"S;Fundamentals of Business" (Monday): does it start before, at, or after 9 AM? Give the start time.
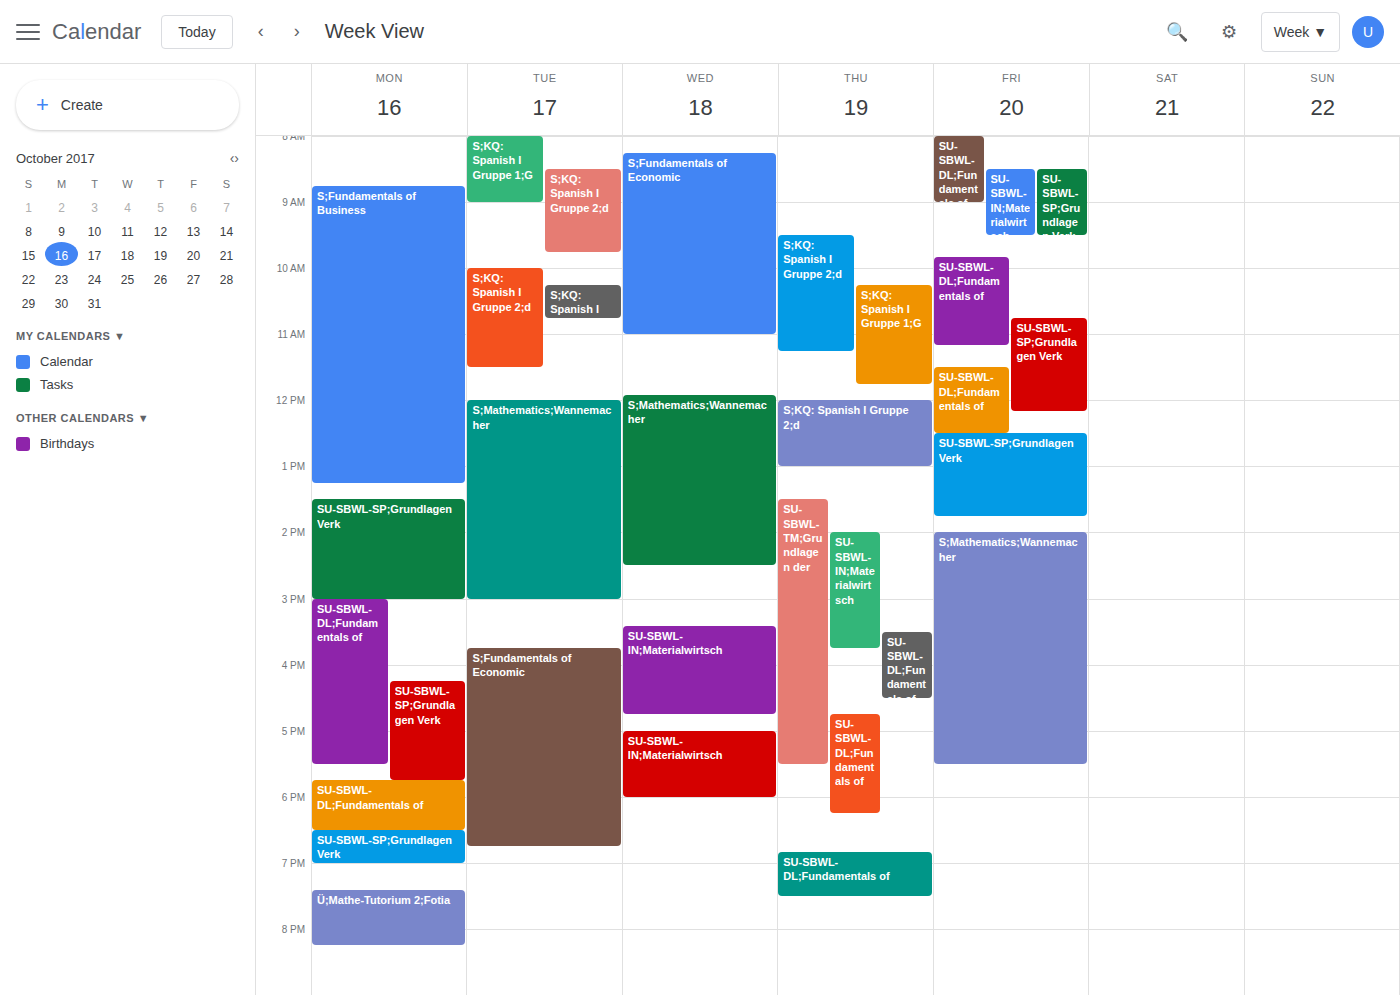
8:45 AM -- before 9 AM, 15 minutes above the 9 AM line.